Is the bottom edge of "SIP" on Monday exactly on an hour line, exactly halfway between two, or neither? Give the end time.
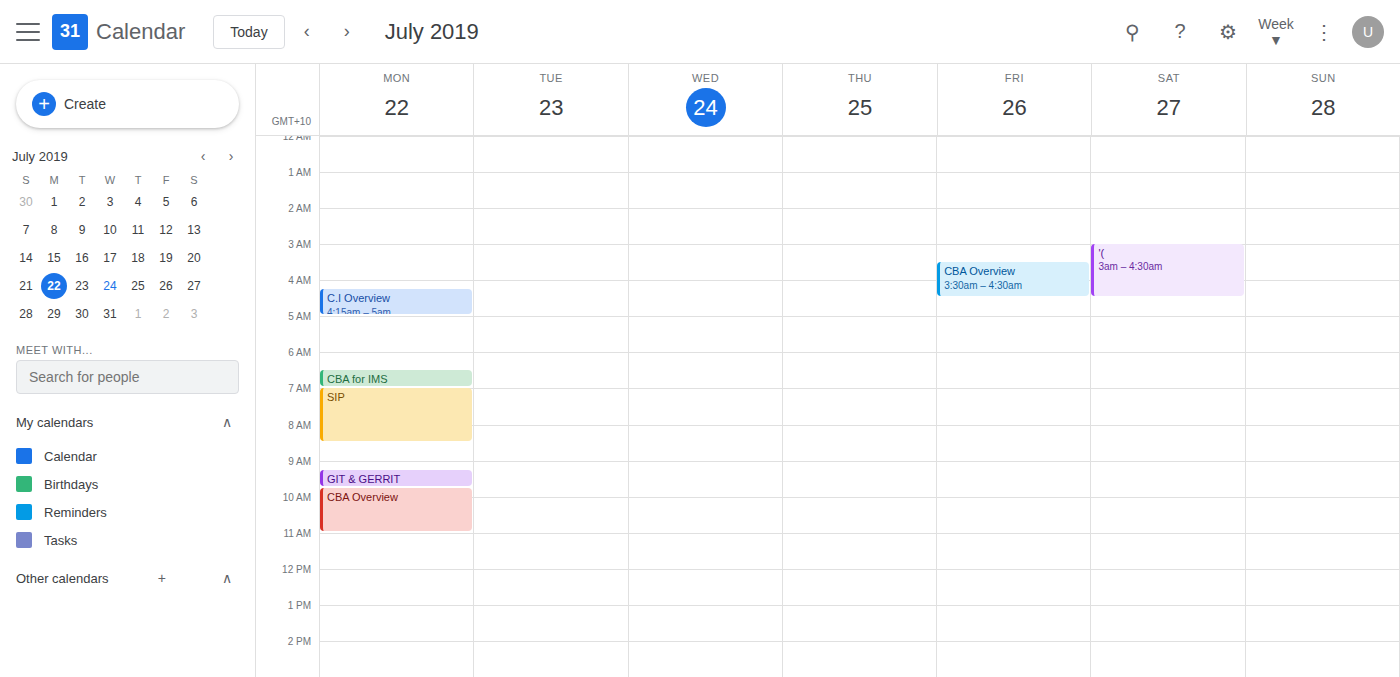
8:30 AM -- halfway between the 8 AM and 9 AM lines.